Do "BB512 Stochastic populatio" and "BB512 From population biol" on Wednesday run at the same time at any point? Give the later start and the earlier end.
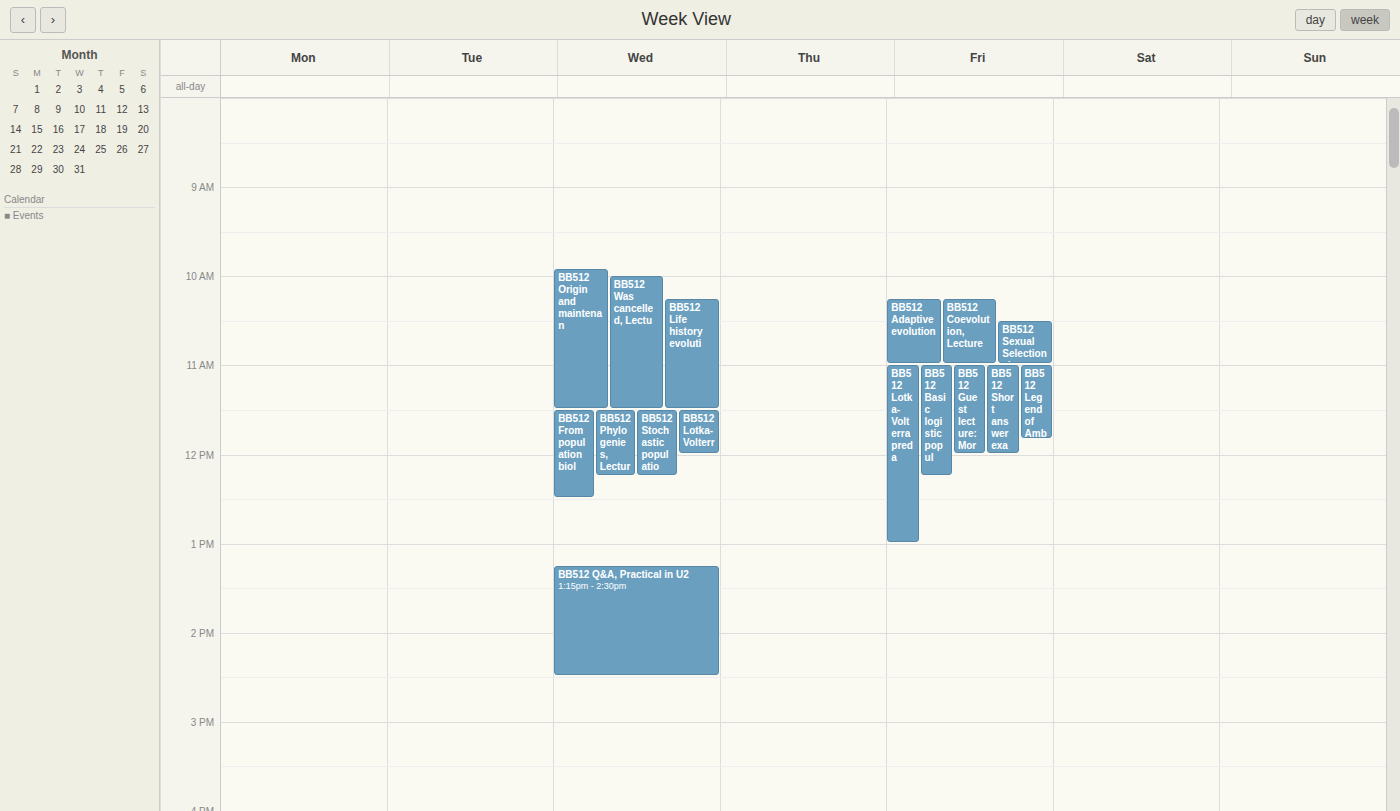
"BB512 From population biol" starts at 11:30 AM, before "BB512 Stochastic populatio" ends at 12:15 PM -- they overlap.